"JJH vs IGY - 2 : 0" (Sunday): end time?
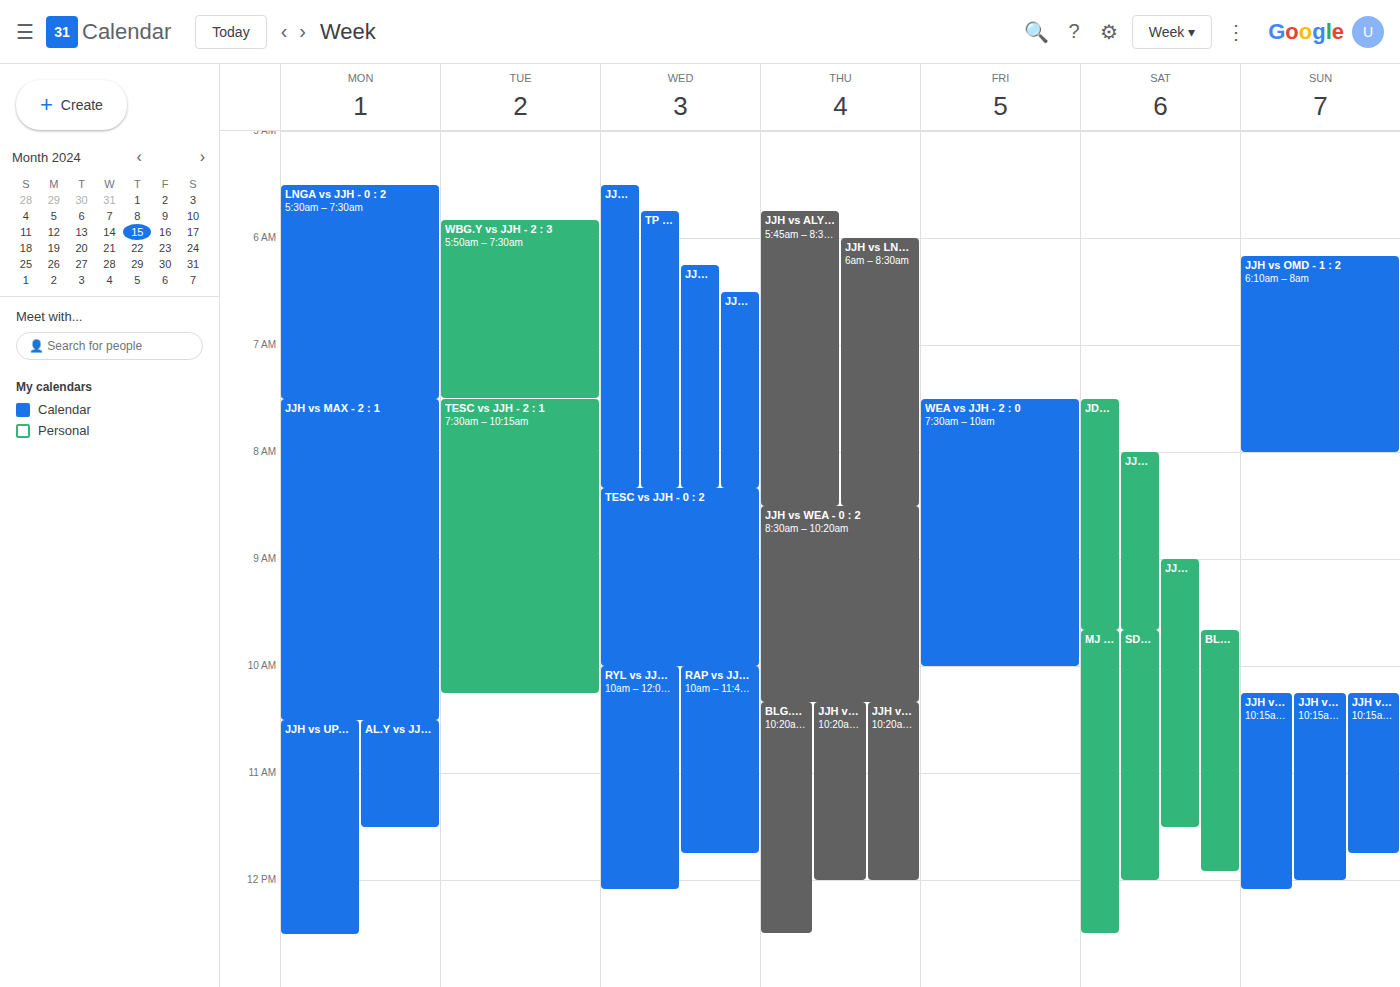
12:00 PM